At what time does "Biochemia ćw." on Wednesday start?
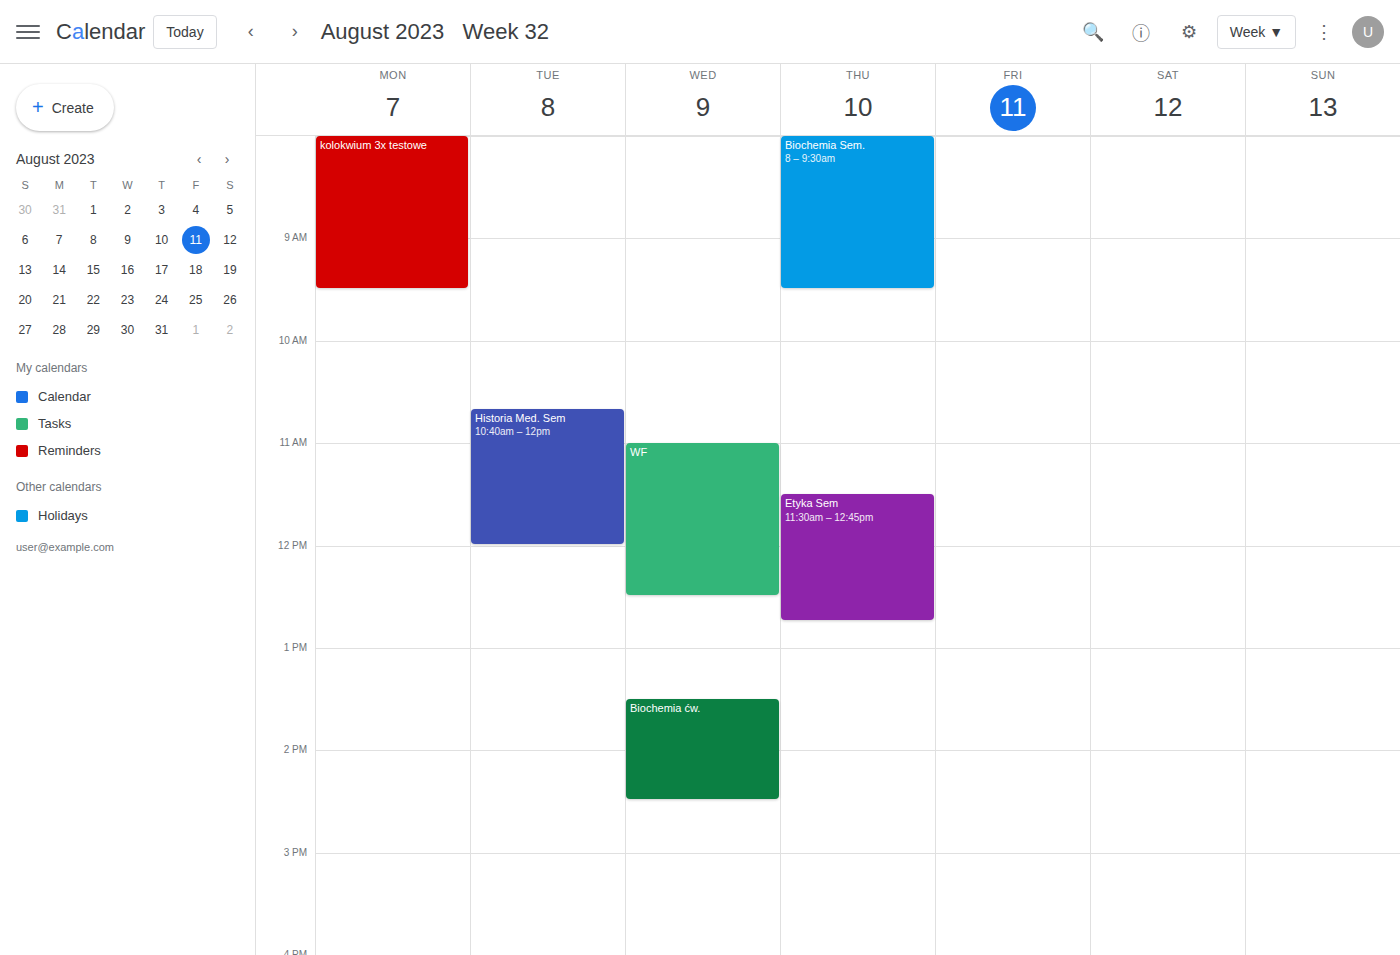
1:30 PM